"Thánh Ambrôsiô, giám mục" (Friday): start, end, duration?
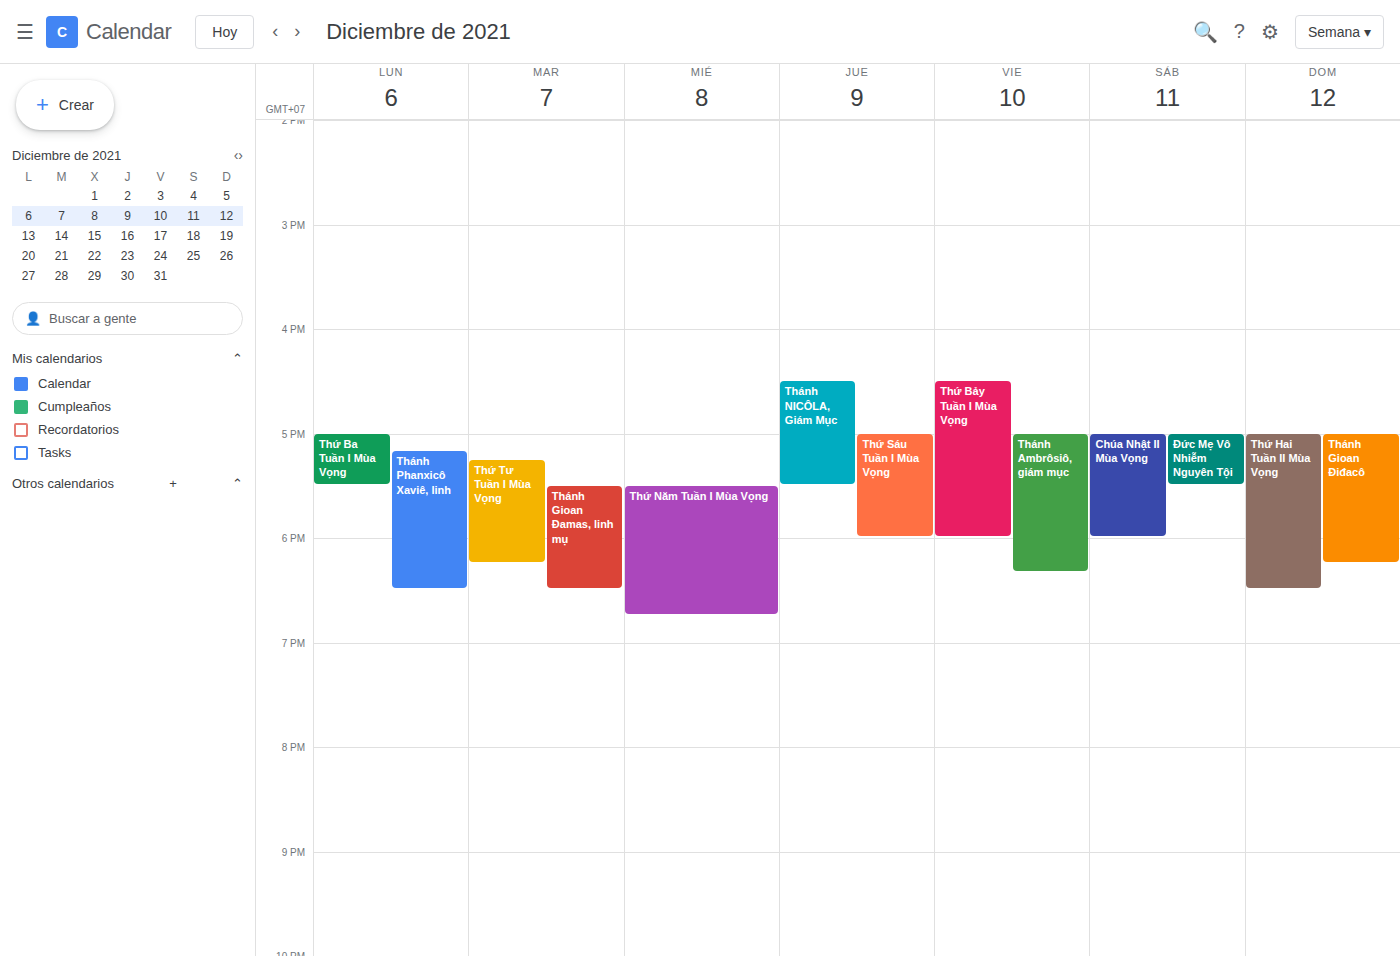
5:00 PM to 6:20 PM, 1 hour 20 minutes